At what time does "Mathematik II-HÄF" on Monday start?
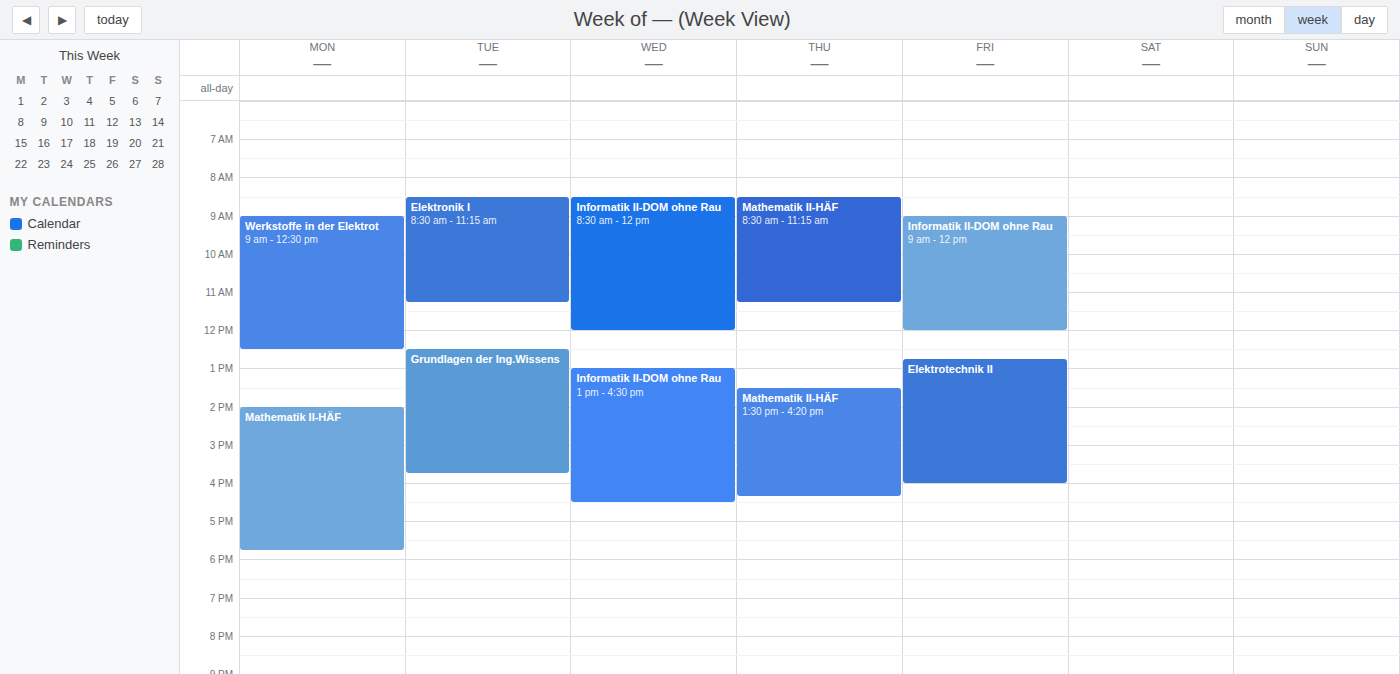
14:00